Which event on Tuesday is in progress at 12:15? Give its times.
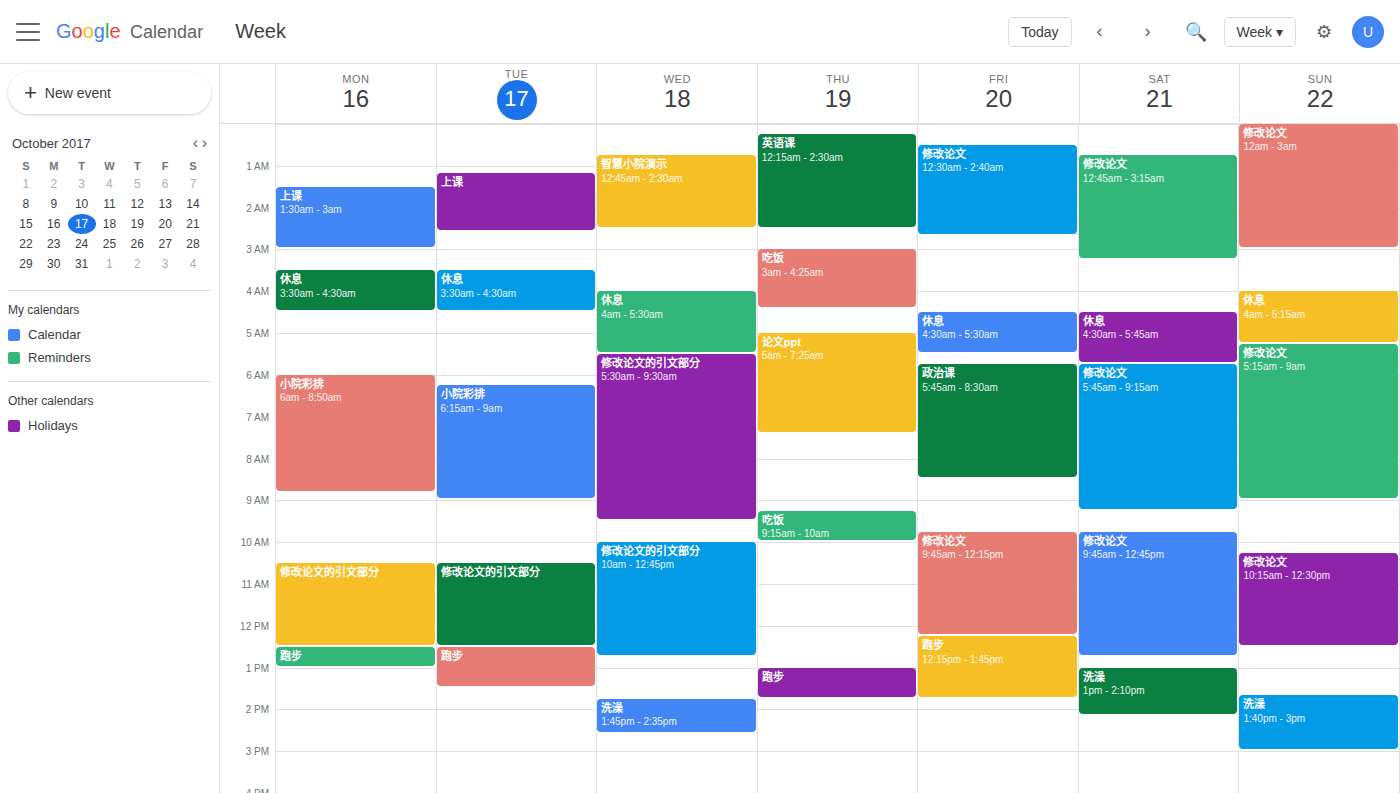
"修改论文的引文部分", 10:30 to 12:30